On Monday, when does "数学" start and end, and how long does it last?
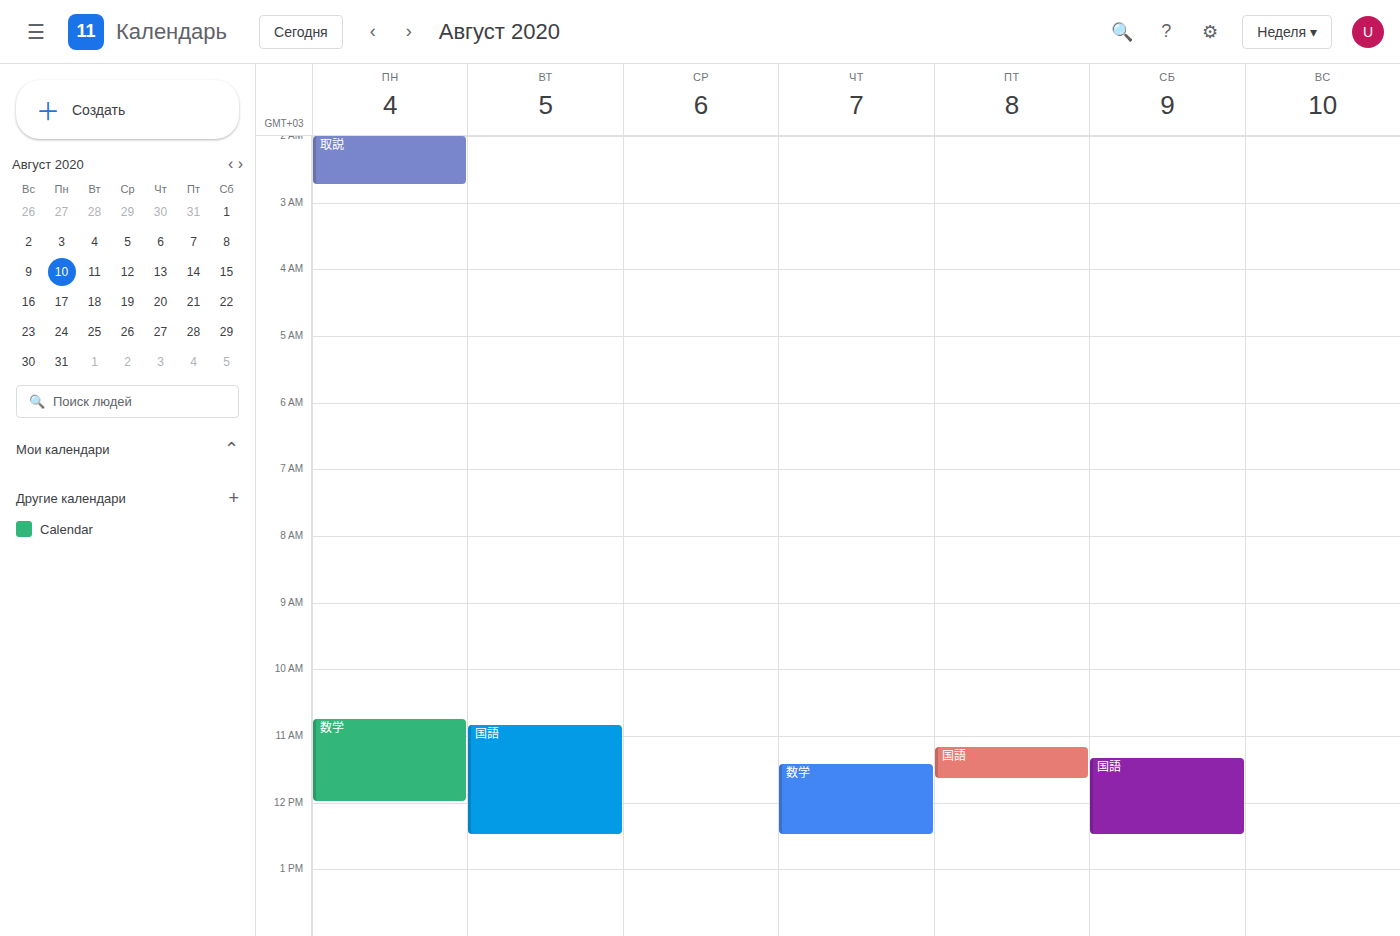
10:45 to 12:00, 1 hour 15 minutes